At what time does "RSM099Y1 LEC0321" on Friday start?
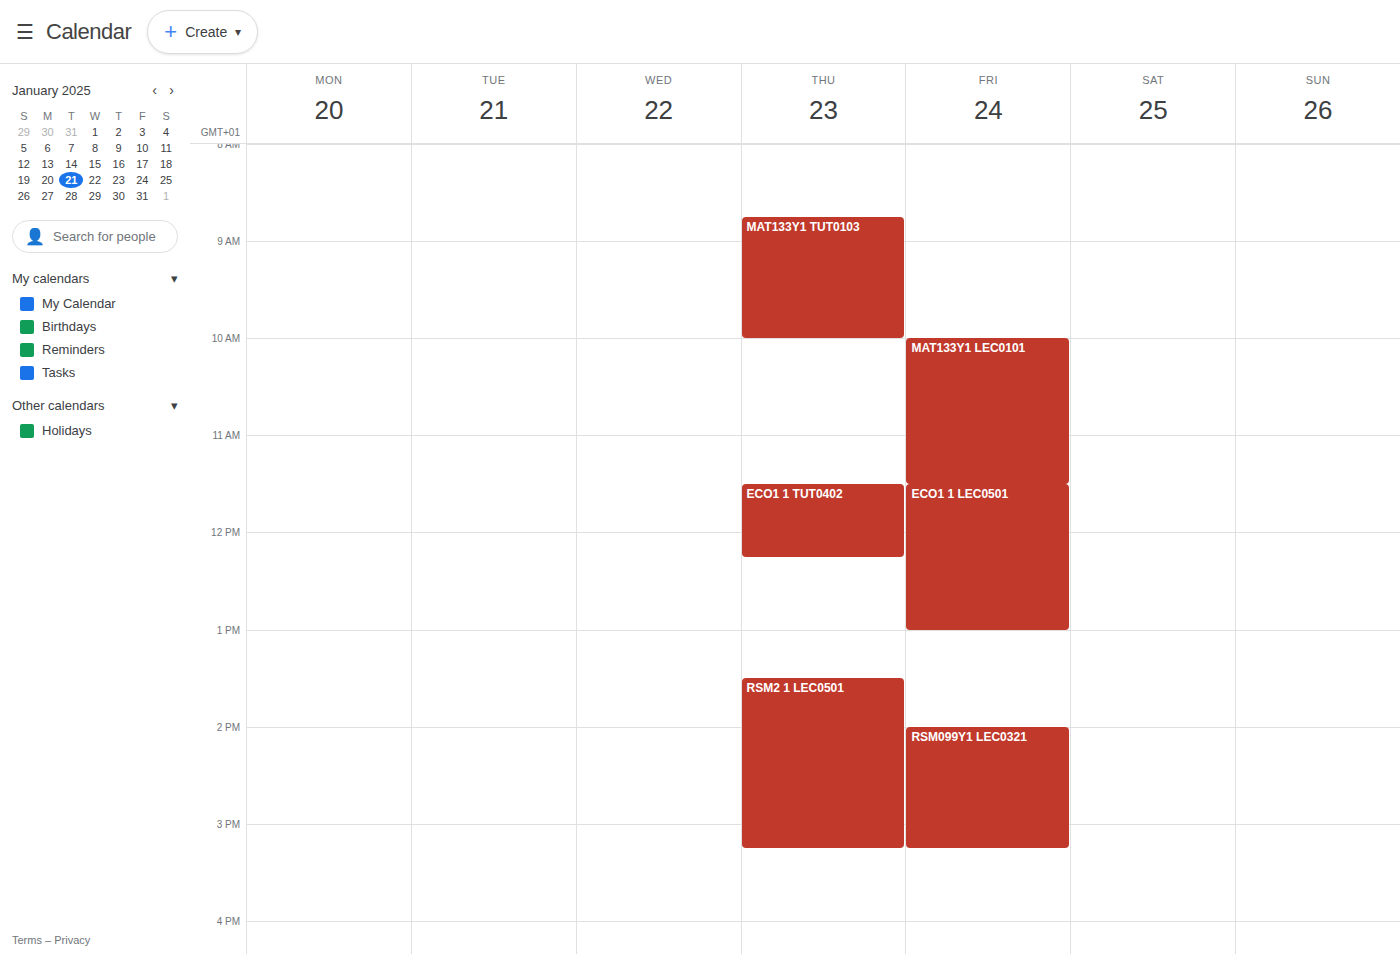
2:00 PM